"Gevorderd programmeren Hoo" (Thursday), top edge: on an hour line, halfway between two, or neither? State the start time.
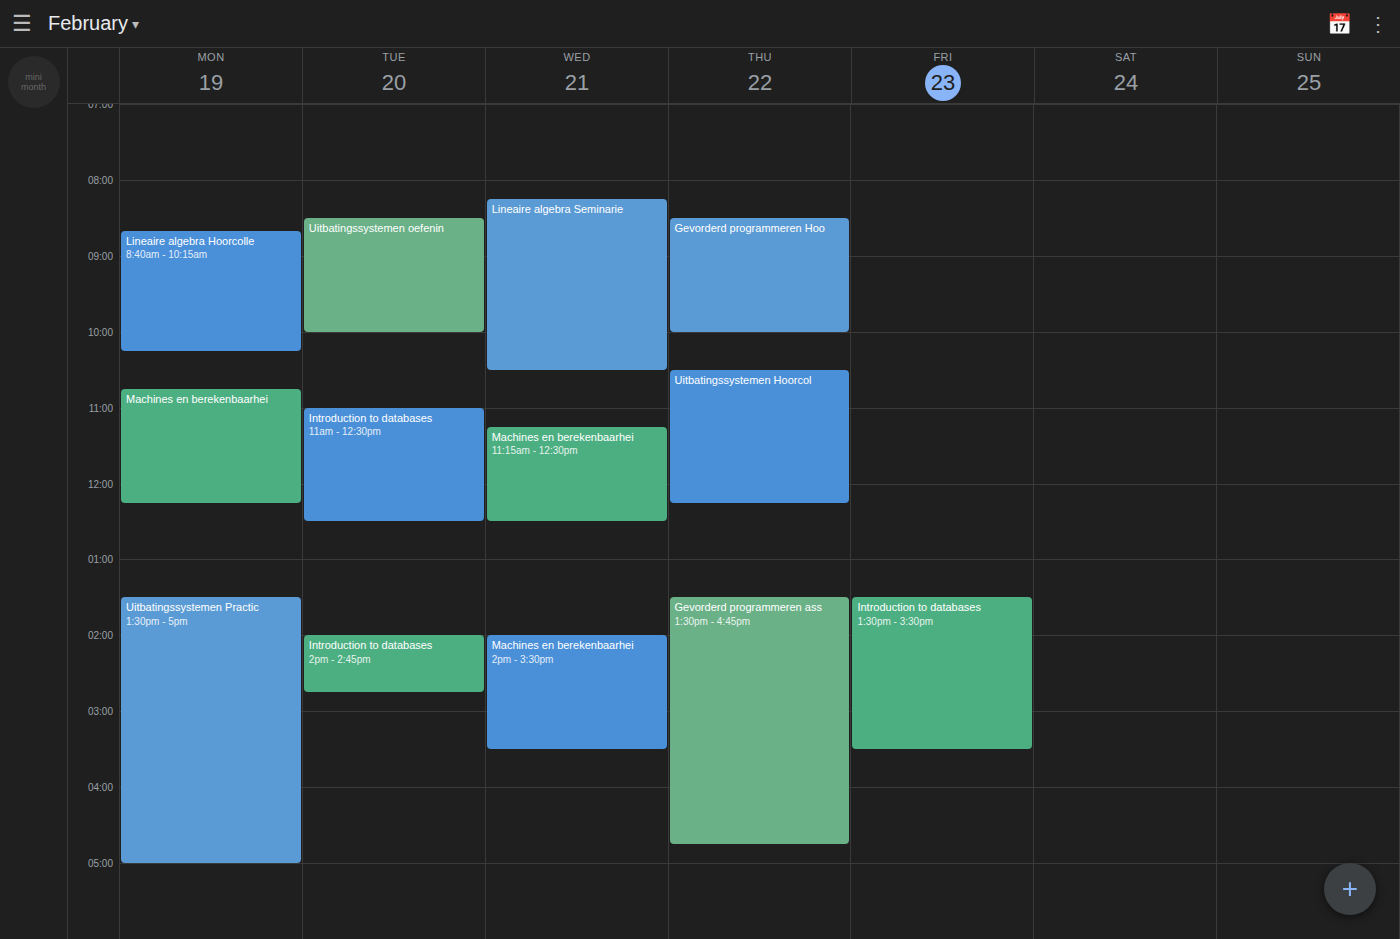
8:30 AM -- halfway between the 8 AM and 9 AM lines.